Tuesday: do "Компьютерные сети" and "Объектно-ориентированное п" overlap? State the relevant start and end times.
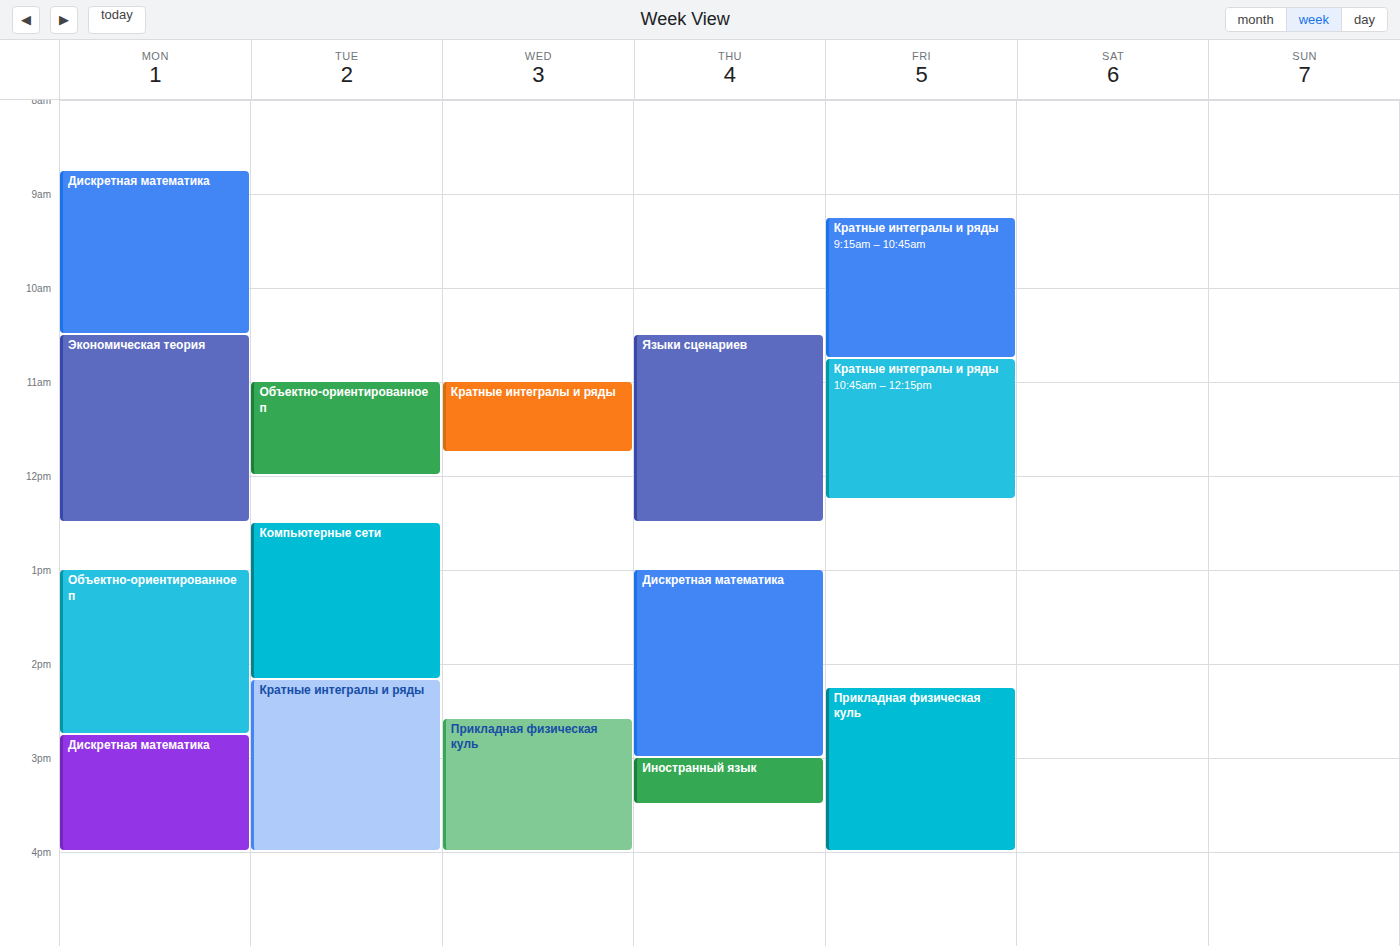
"Объектно-ориентированное п" ends at 12:00 PM and "Компьютерные сети" starts at 12:30 PM -- no overlap.